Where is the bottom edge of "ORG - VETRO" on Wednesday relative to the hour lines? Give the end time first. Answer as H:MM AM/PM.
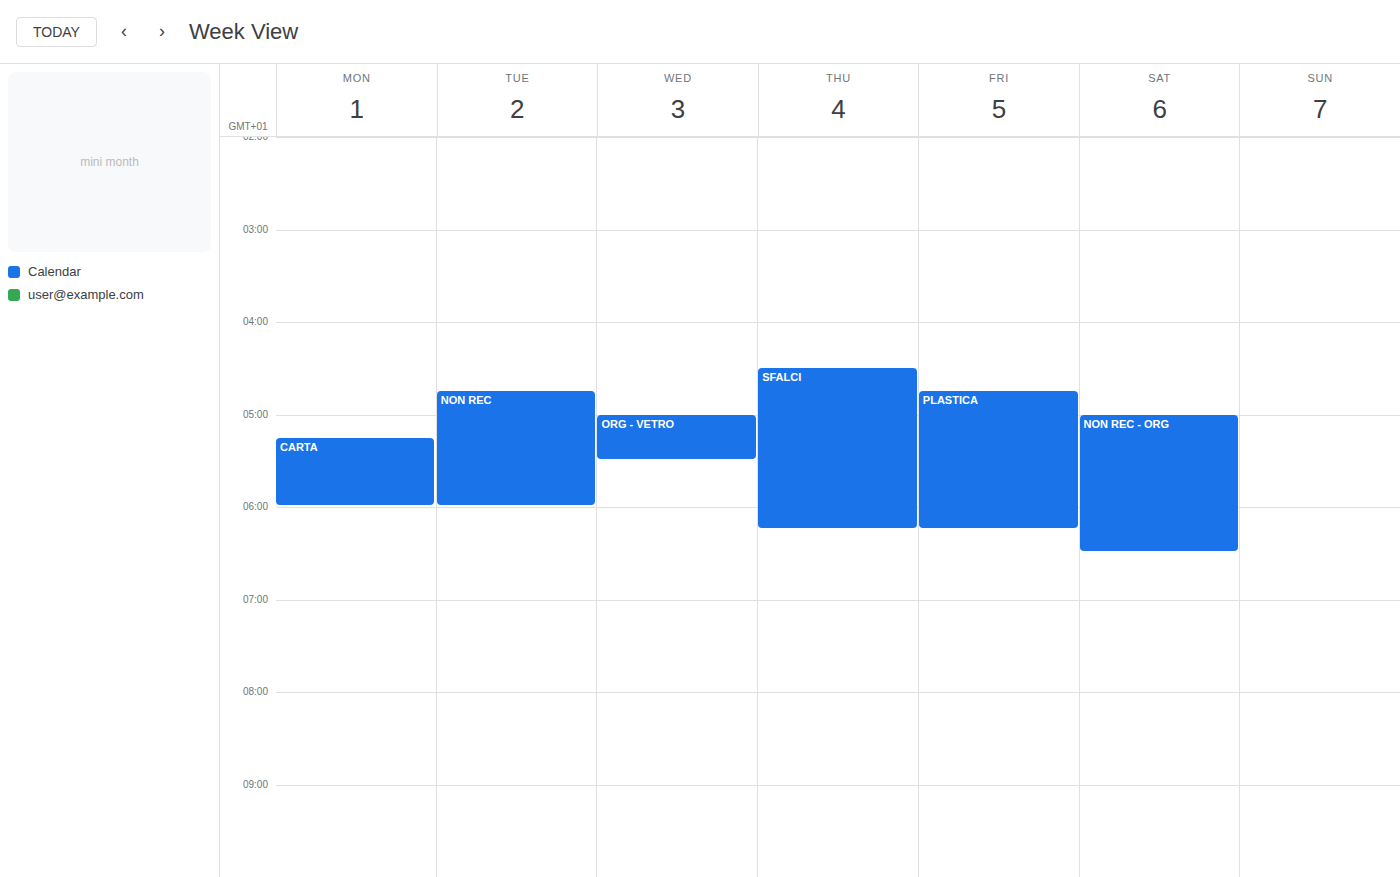
5:30 AM -- halfway between the 5 AM and 6 AM lines.